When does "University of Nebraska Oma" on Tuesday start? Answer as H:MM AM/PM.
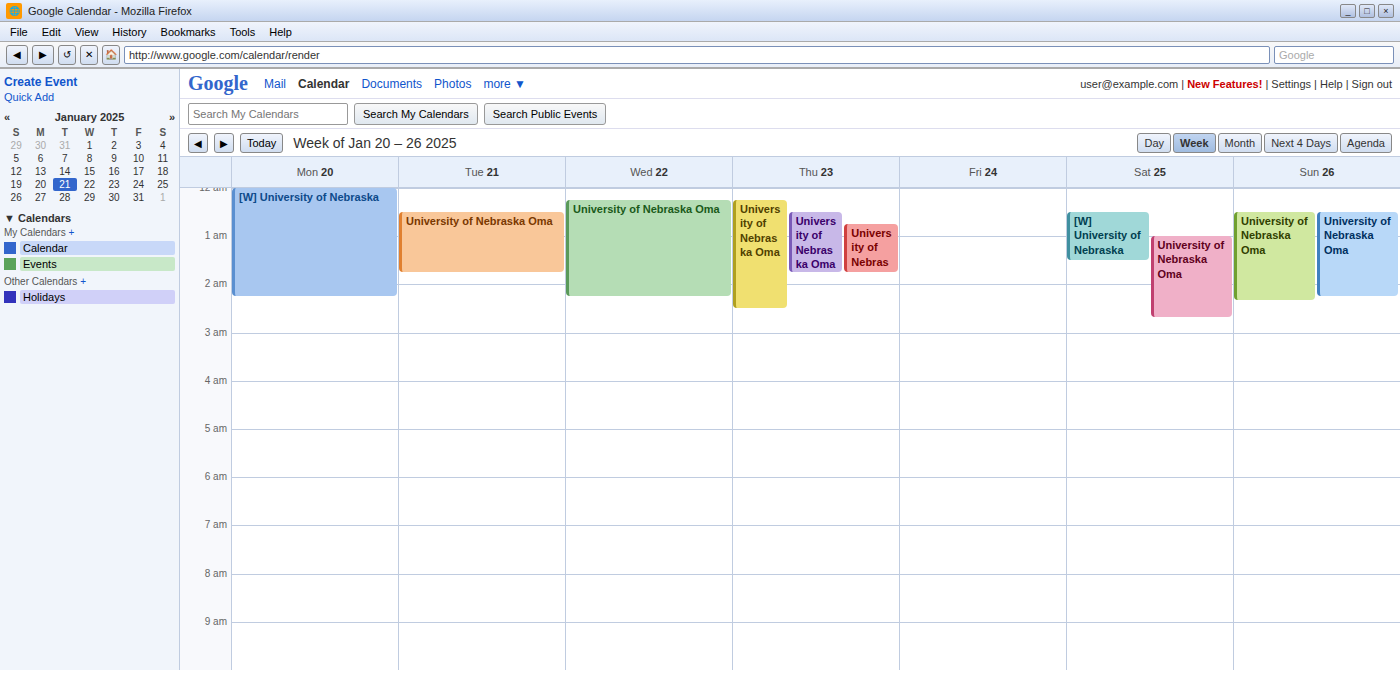
12:30 AM